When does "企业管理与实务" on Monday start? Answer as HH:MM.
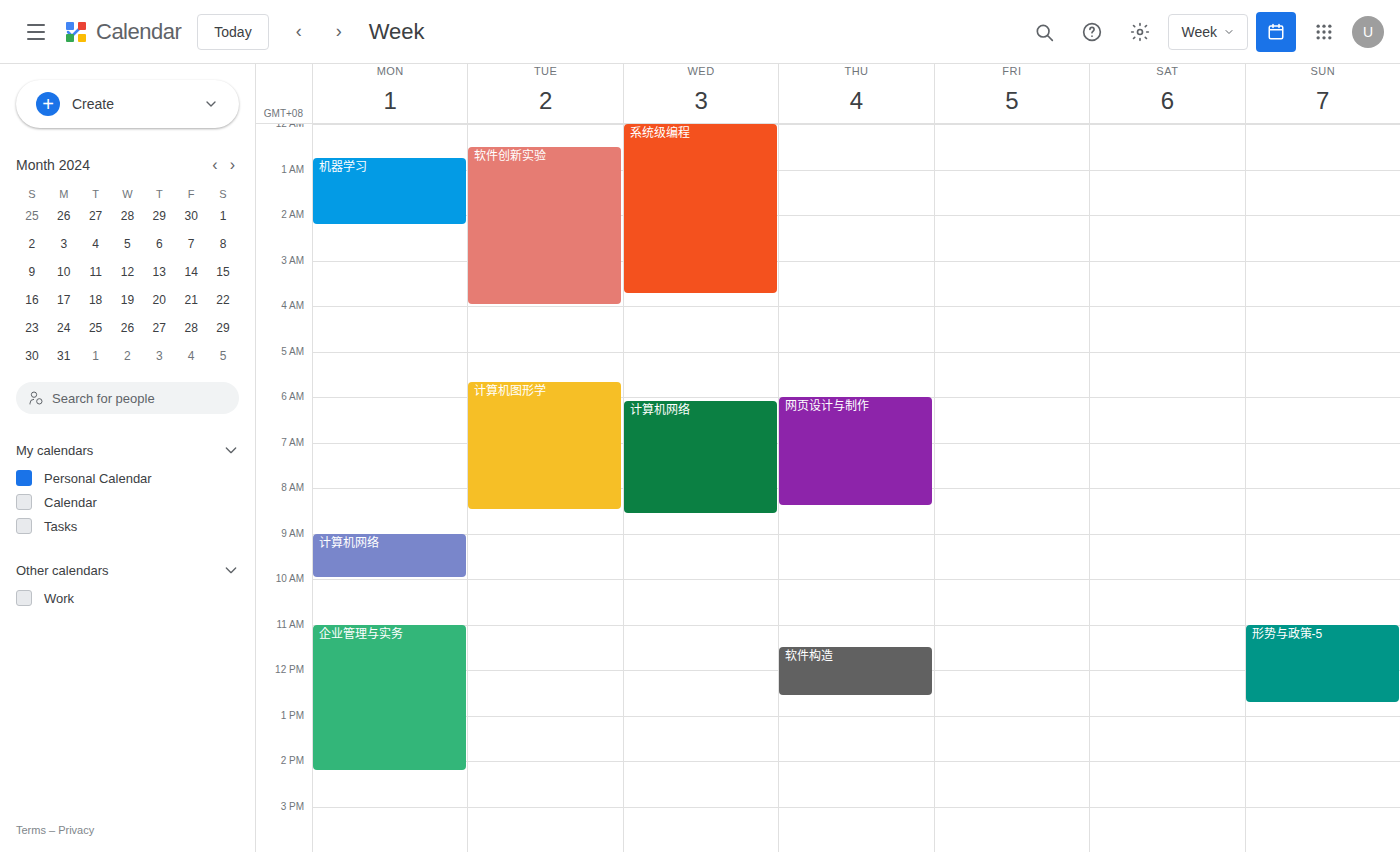
11:00